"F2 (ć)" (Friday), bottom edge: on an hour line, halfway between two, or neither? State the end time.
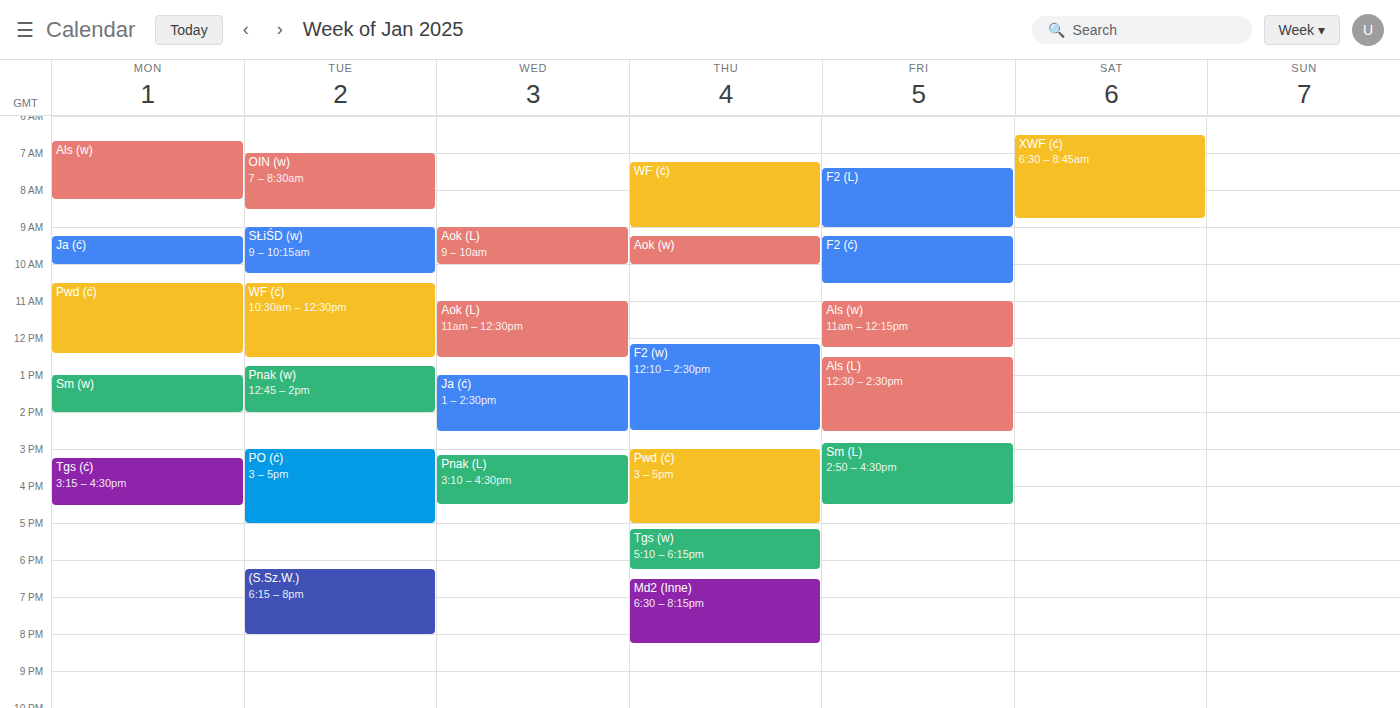
10:30 AM -- halfway between the 10 AM and 11 AM lines.